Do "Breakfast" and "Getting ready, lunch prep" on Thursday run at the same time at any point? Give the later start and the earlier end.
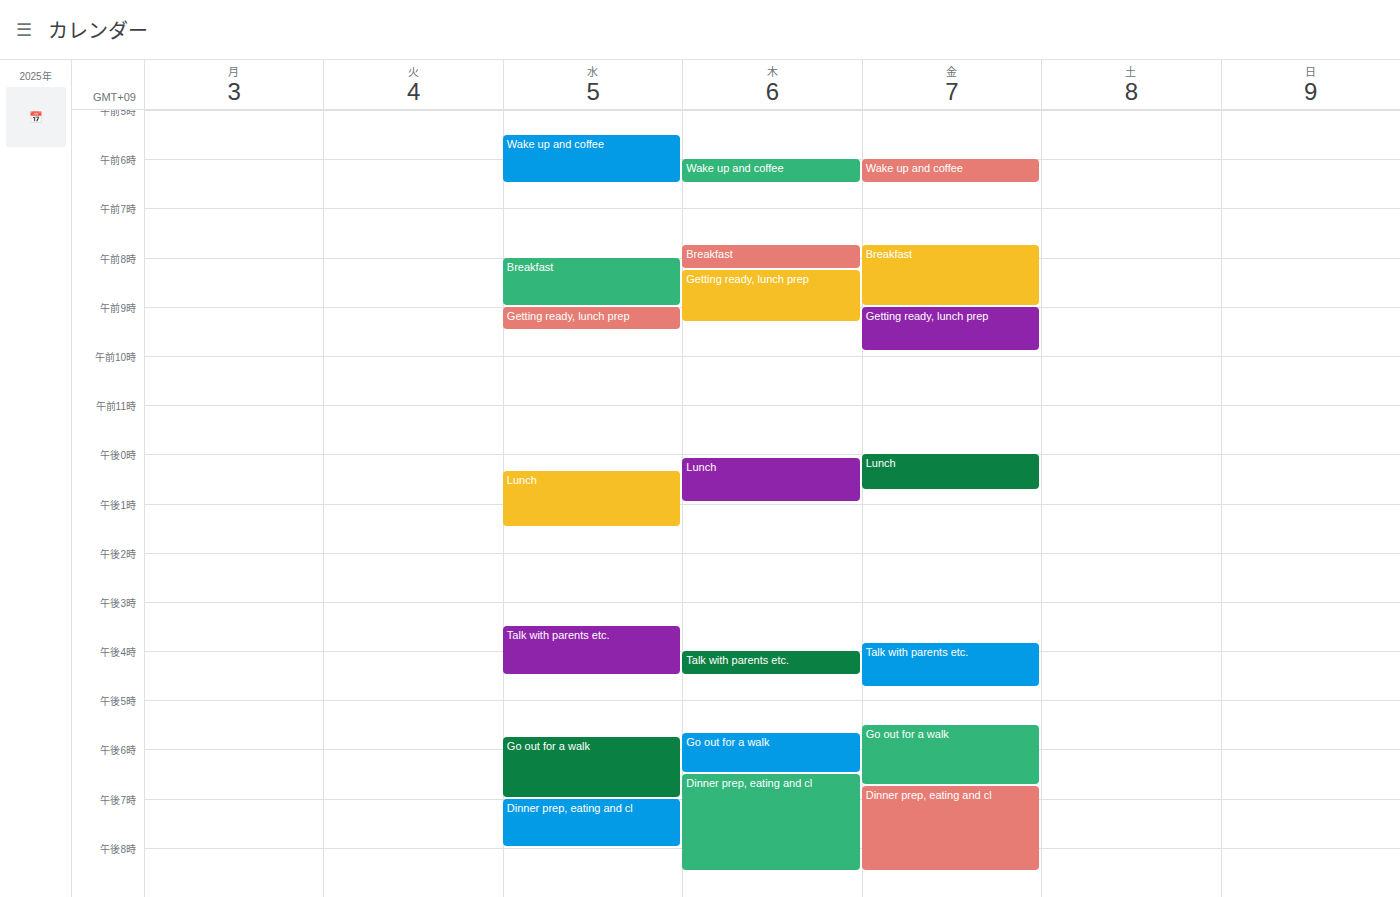
"Breakfast" ends at 8:15 AM, exactly when "Getting ready, lunch prep" starts -- they touch but do not overlap.